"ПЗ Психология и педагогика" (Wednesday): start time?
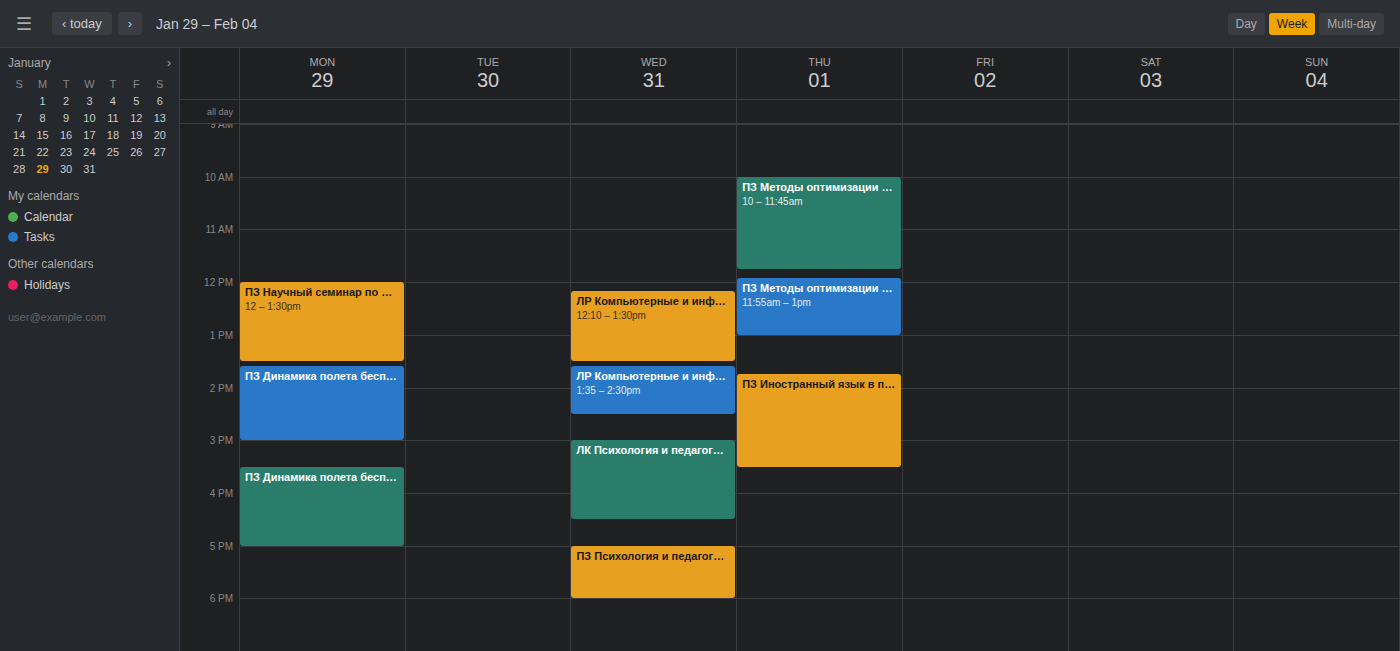
5:00 PM